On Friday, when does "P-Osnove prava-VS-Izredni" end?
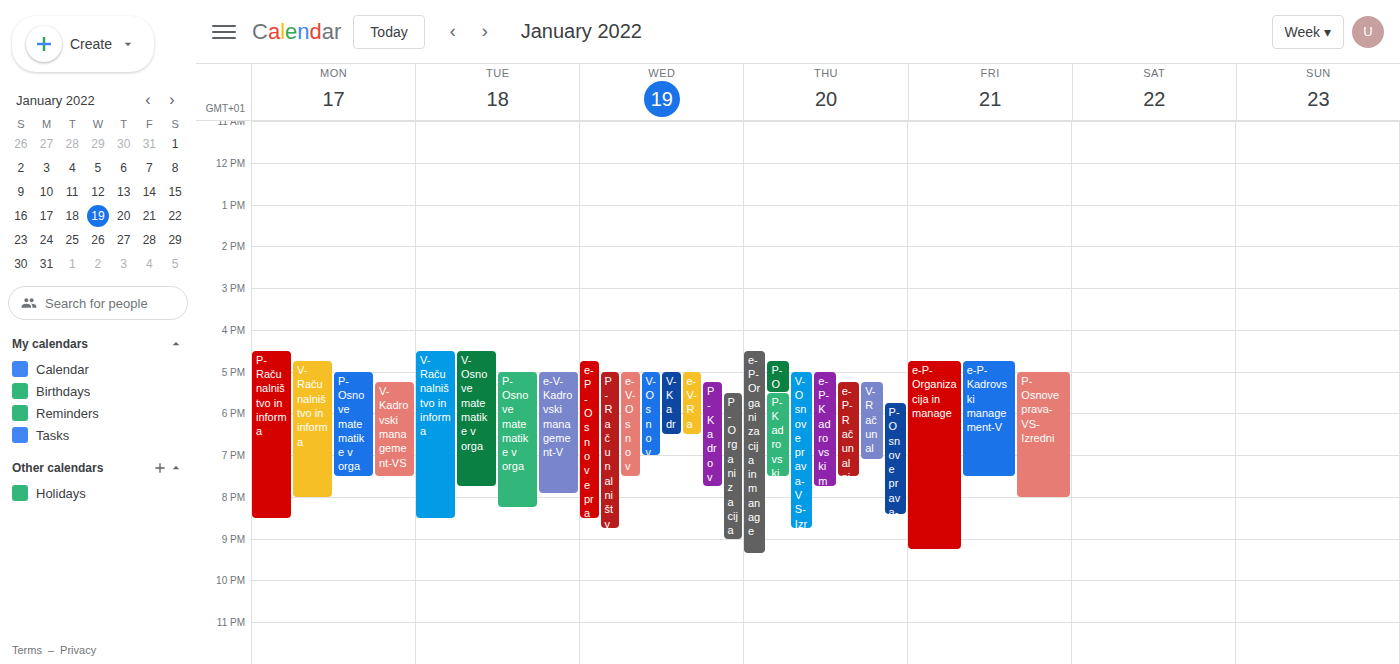
8:00 PM